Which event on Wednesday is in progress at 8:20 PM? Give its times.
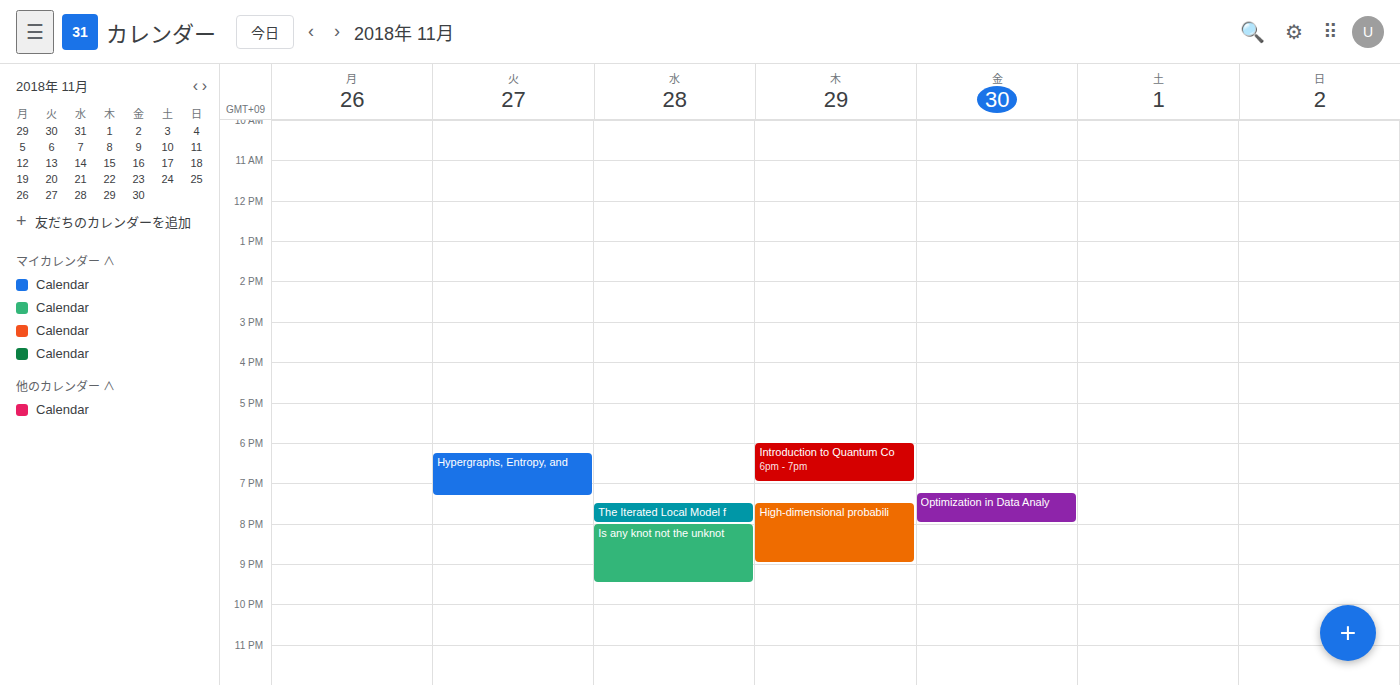
"Is any knot not the unknot", 8:00 PM to 9:30 PM